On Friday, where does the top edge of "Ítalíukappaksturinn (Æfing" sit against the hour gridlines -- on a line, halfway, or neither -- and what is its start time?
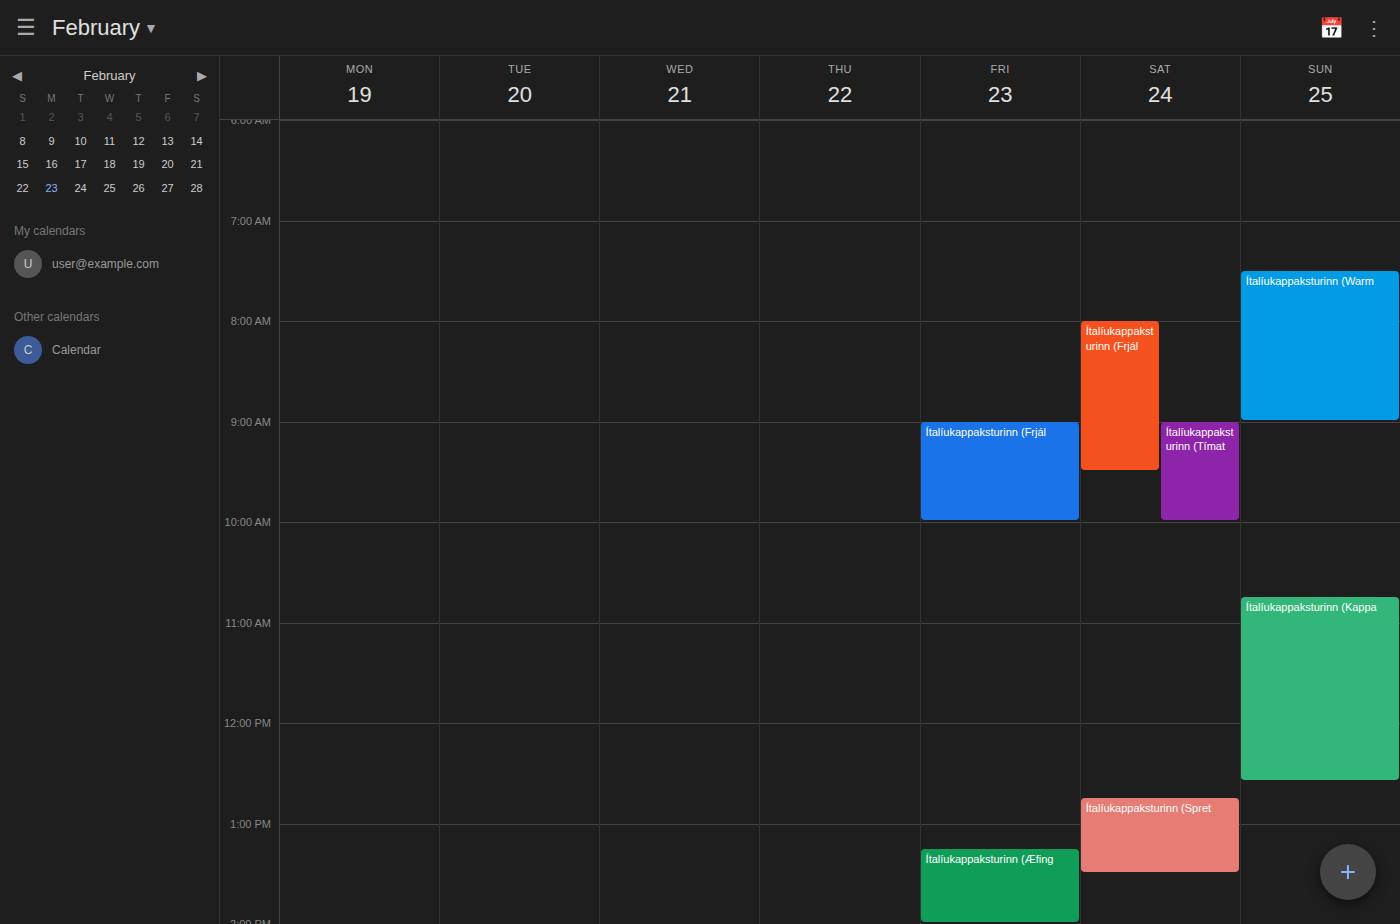
1:15 PM -- neither: a quarter of the way from the 1 PM line to the 2 PM line.